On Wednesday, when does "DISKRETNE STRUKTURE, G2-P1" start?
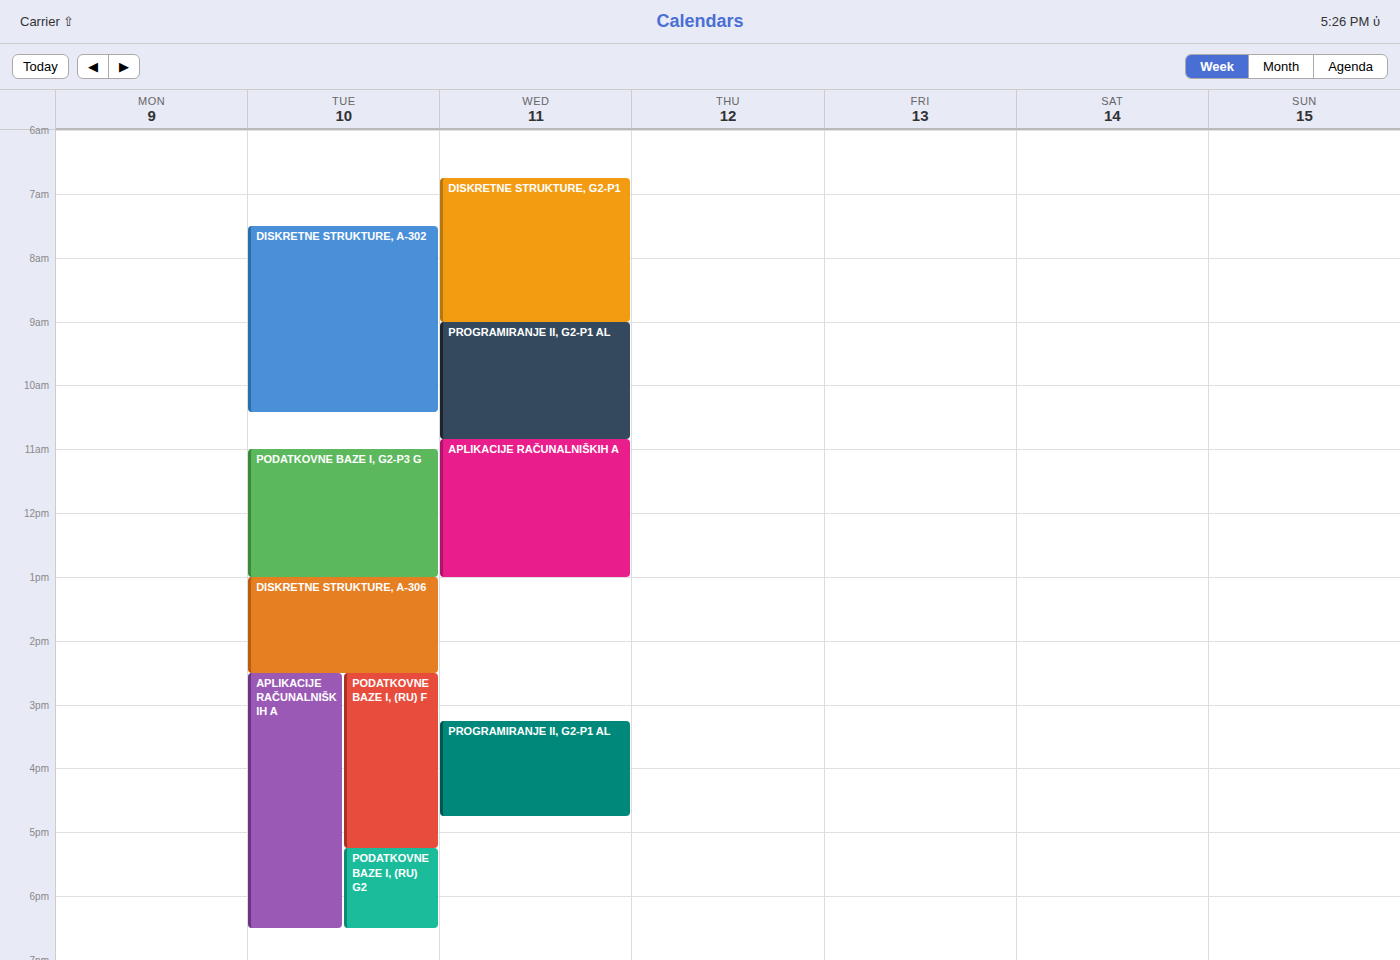
6:45 AM